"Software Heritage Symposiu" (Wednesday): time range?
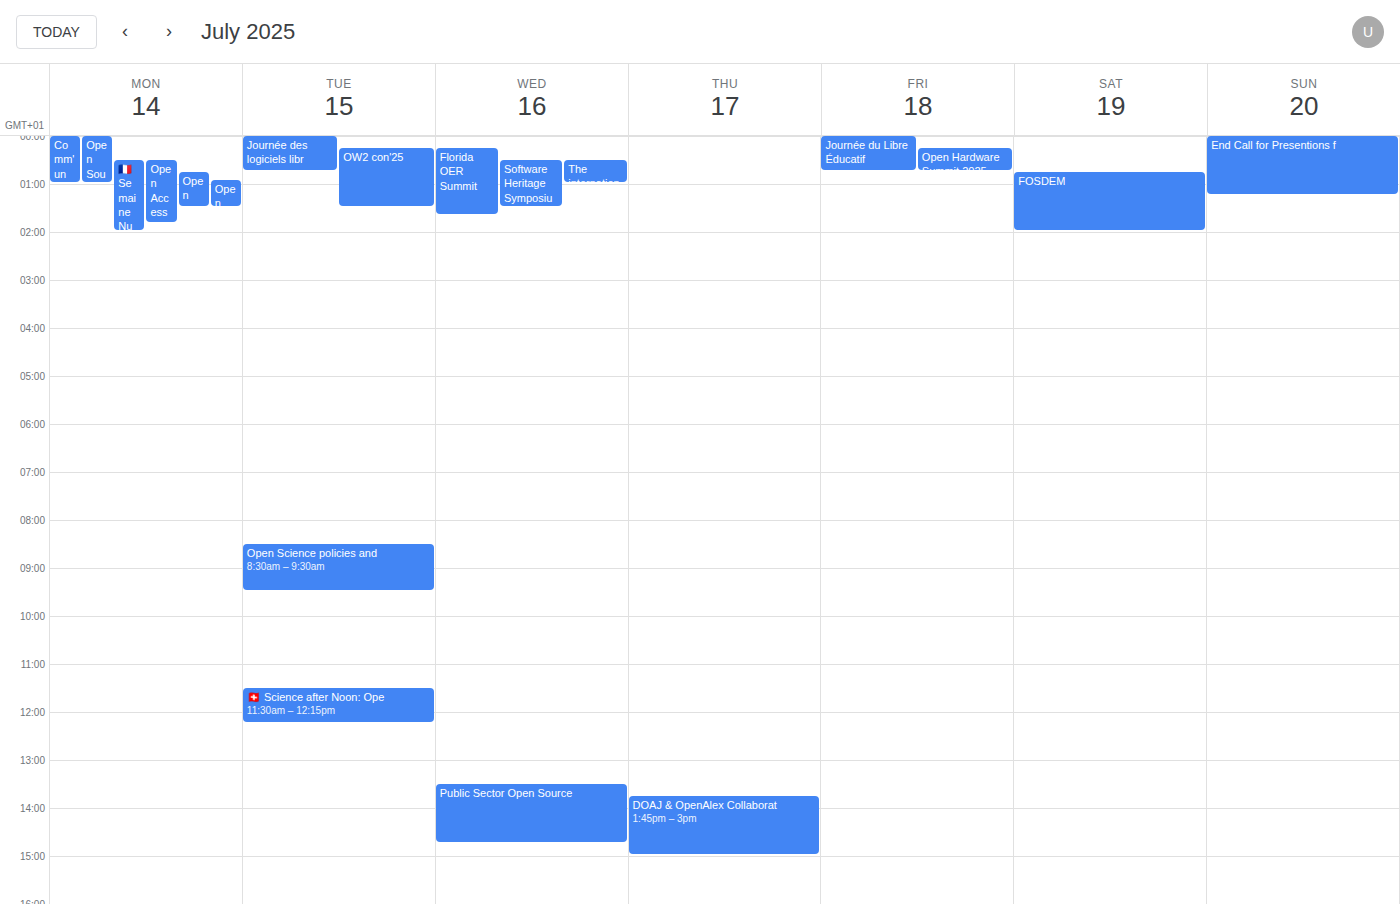
12:30 AM to 1:30 AM